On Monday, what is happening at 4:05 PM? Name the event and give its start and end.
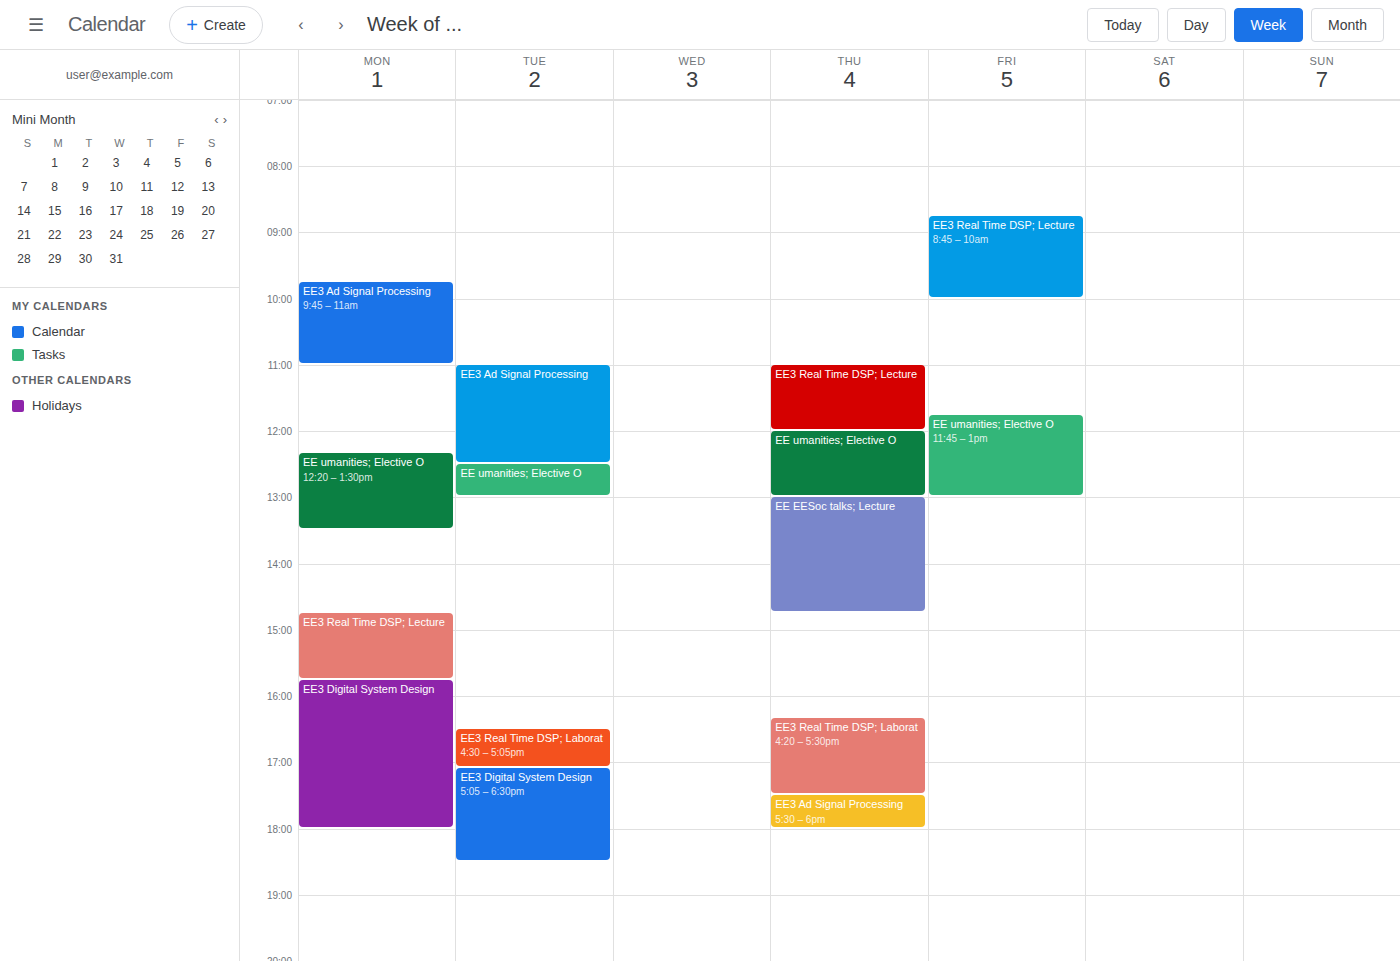
"EE3 Digital System Design", 3:45 PM to 6:00 PM